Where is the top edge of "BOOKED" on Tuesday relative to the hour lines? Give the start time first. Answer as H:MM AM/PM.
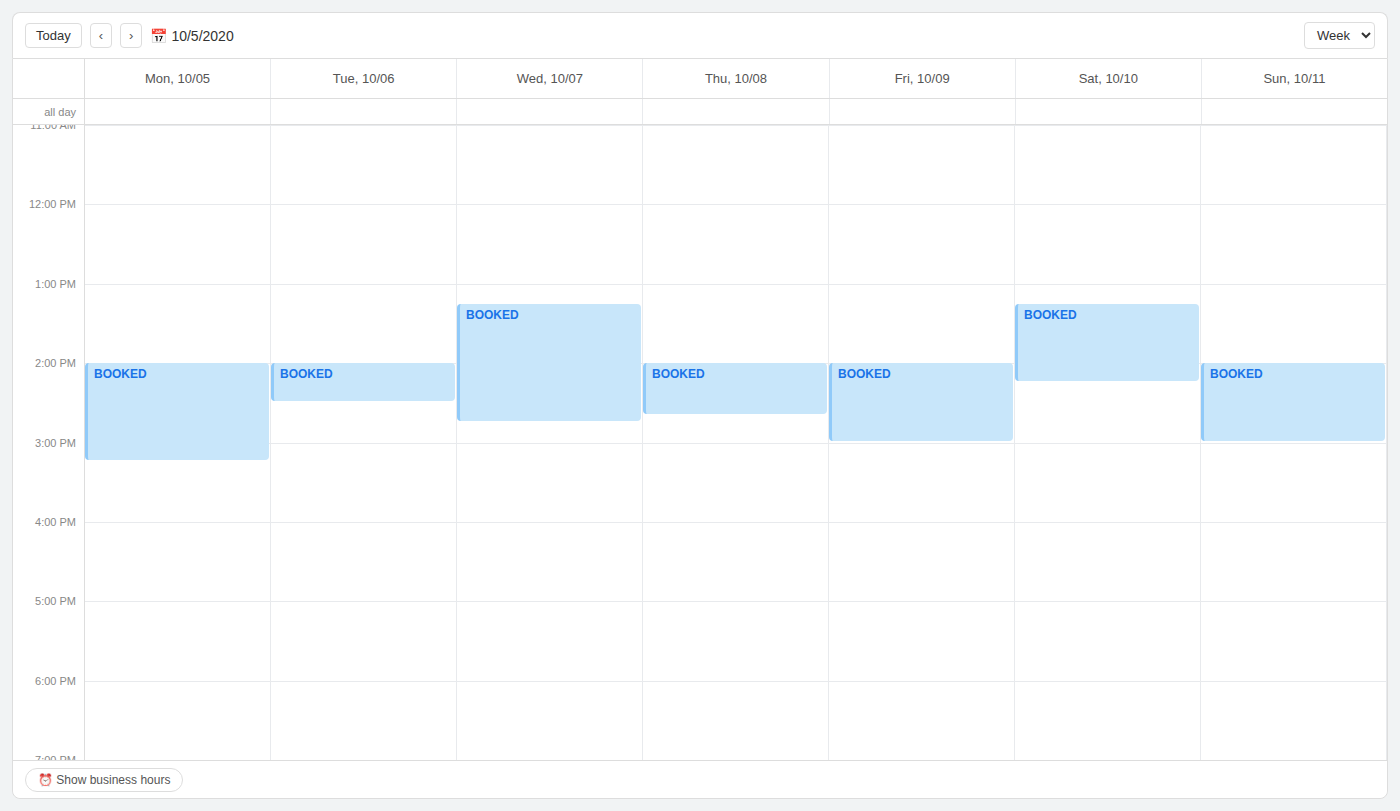
2:00 PM -- exactly on the 2 PM line.